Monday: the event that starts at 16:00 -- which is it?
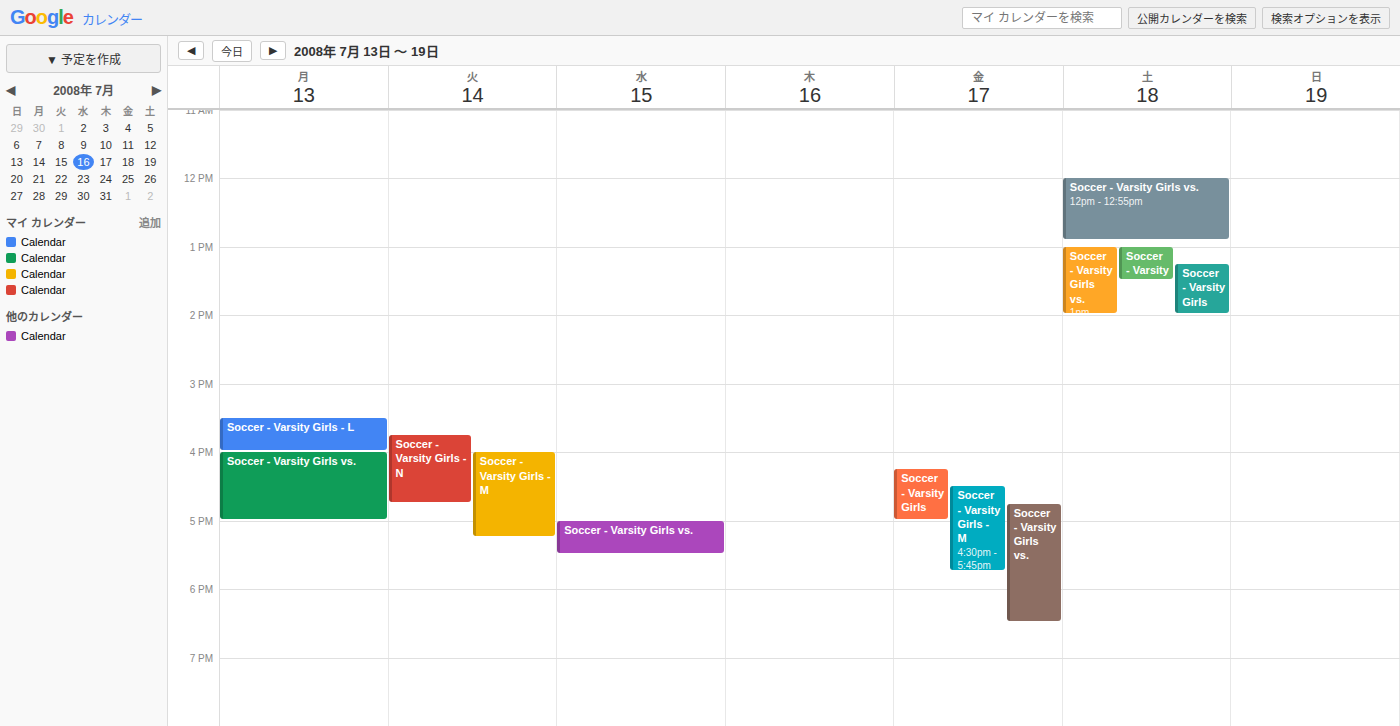
"Soccer - Varsity Girls vs."